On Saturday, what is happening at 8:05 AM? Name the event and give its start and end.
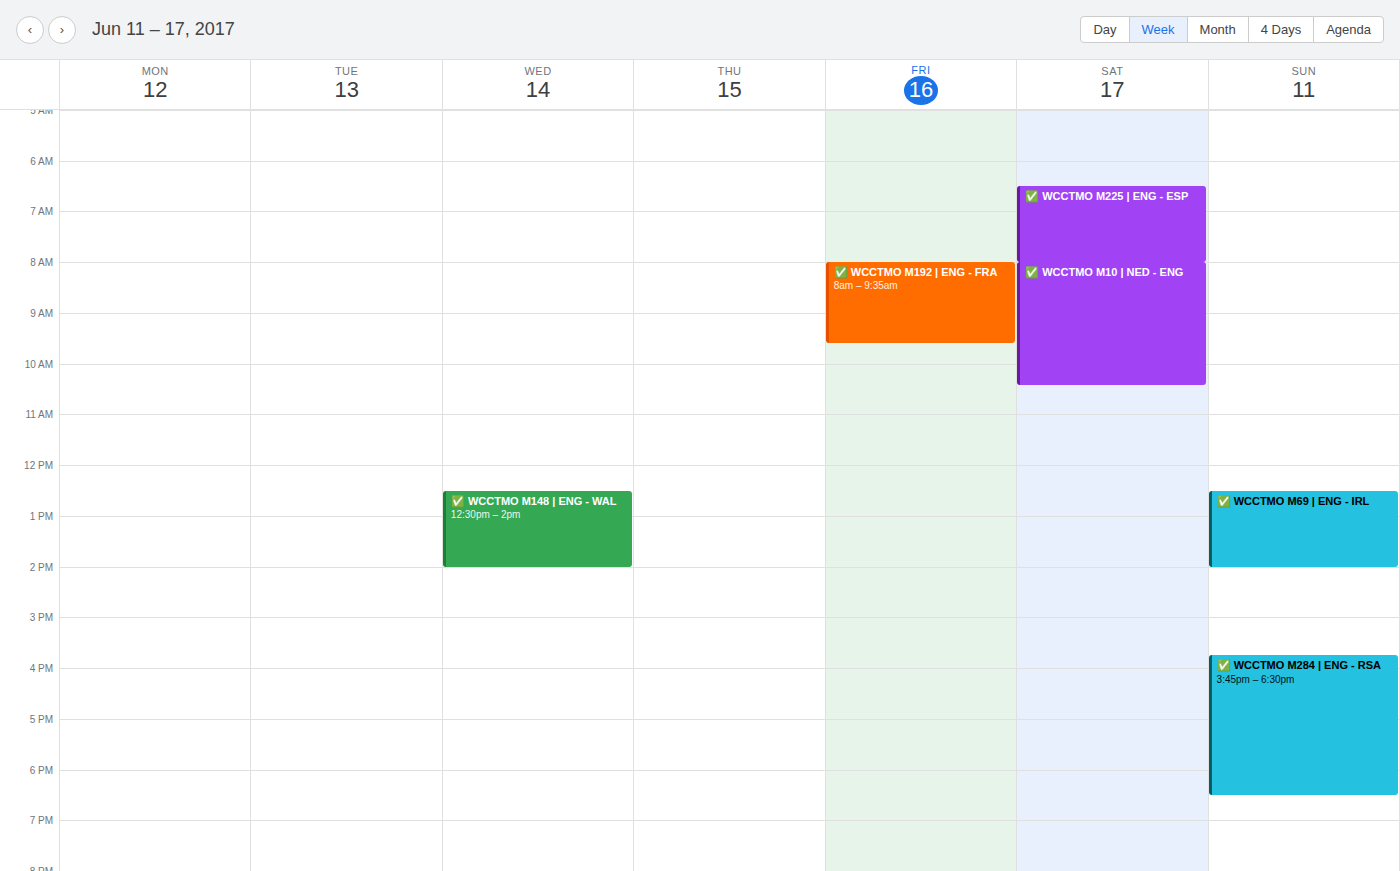
"✅ WCCTMO M10 | NED - ENG", 8:00 AM to 10:25 AM